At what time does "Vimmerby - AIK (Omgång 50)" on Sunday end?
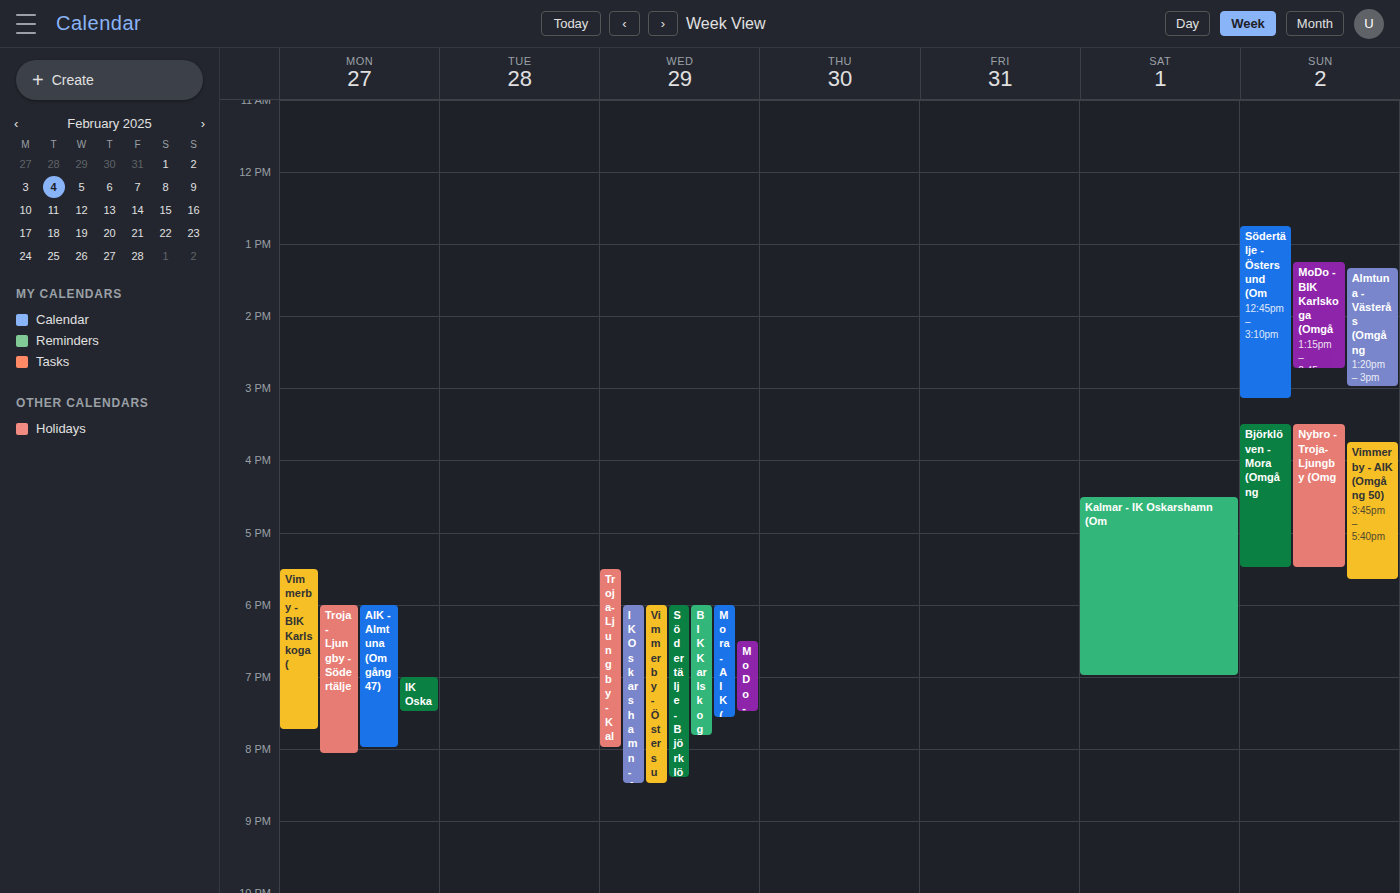
5:40 PM